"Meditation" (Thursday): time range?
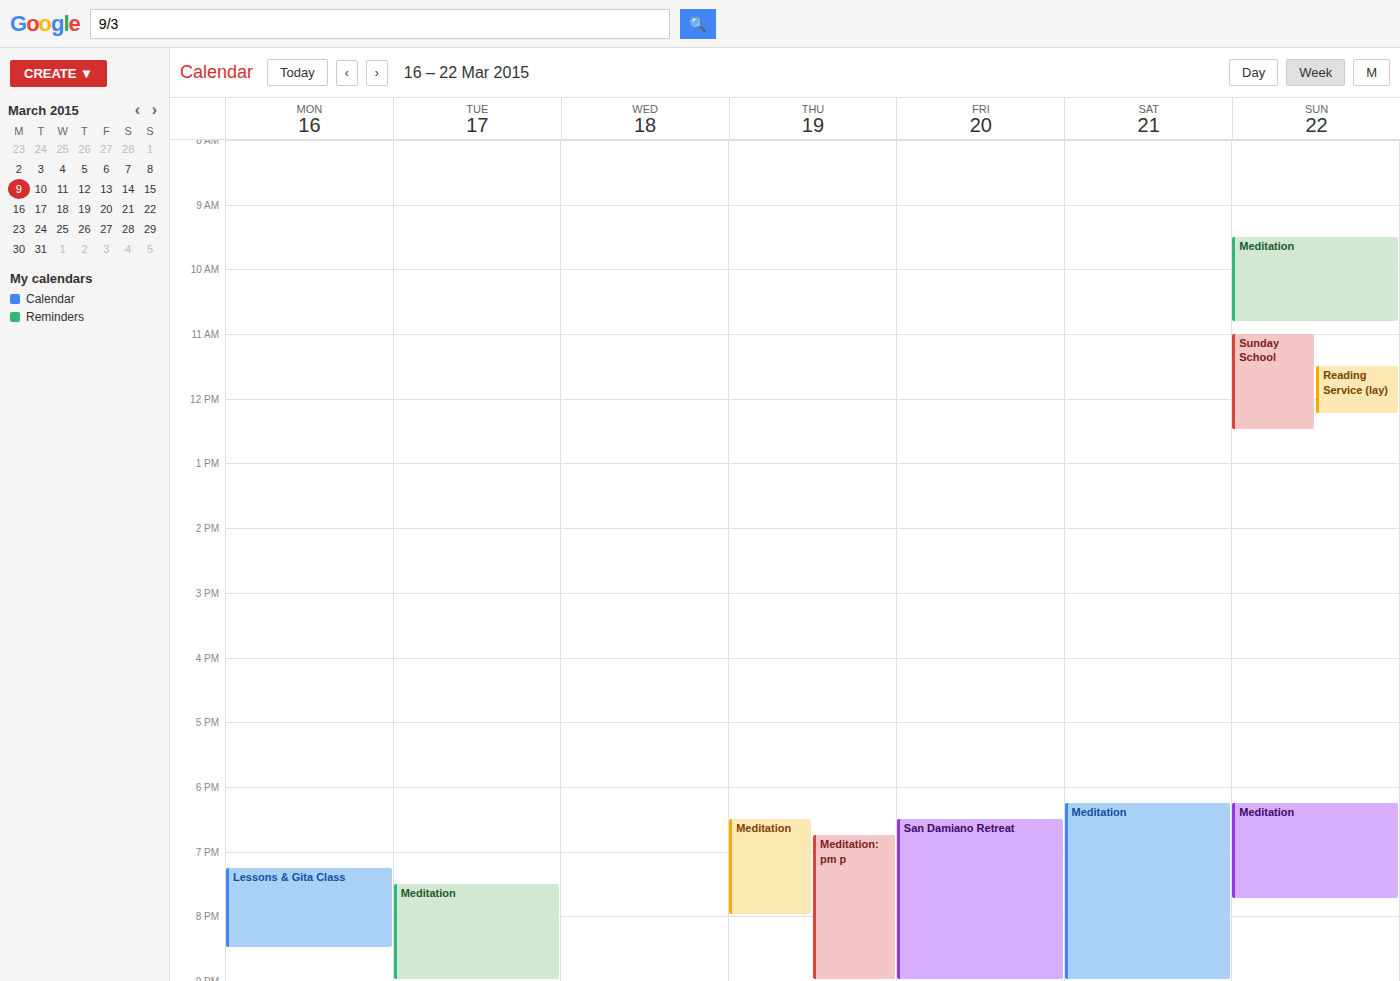
6:30 PM to 8:00 PM